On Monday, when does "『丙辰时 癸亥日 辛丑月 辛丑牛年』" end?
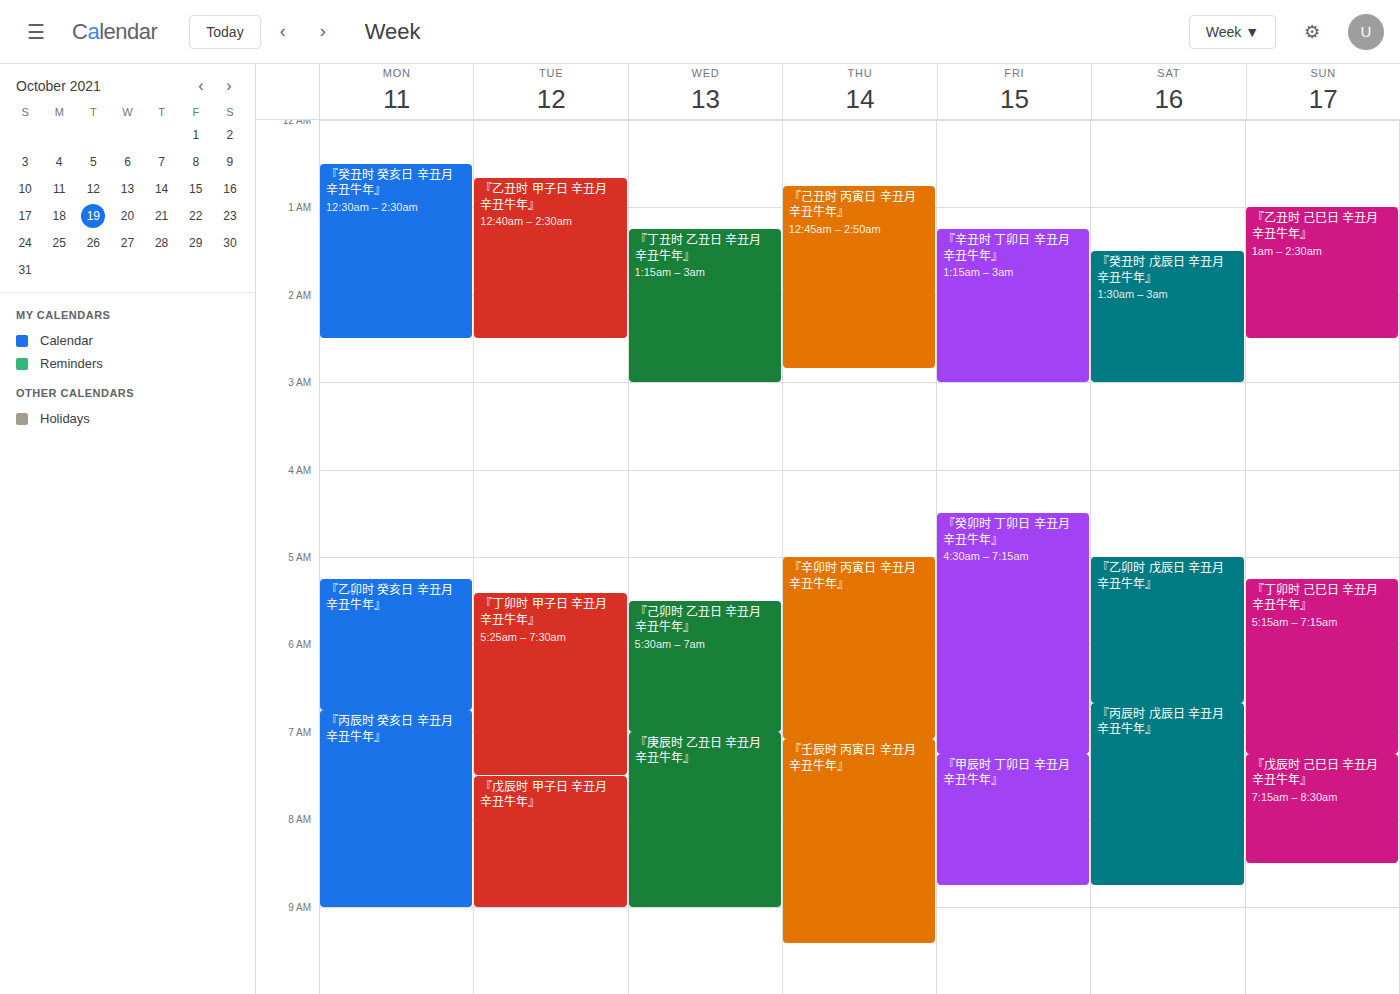
9:00 AM